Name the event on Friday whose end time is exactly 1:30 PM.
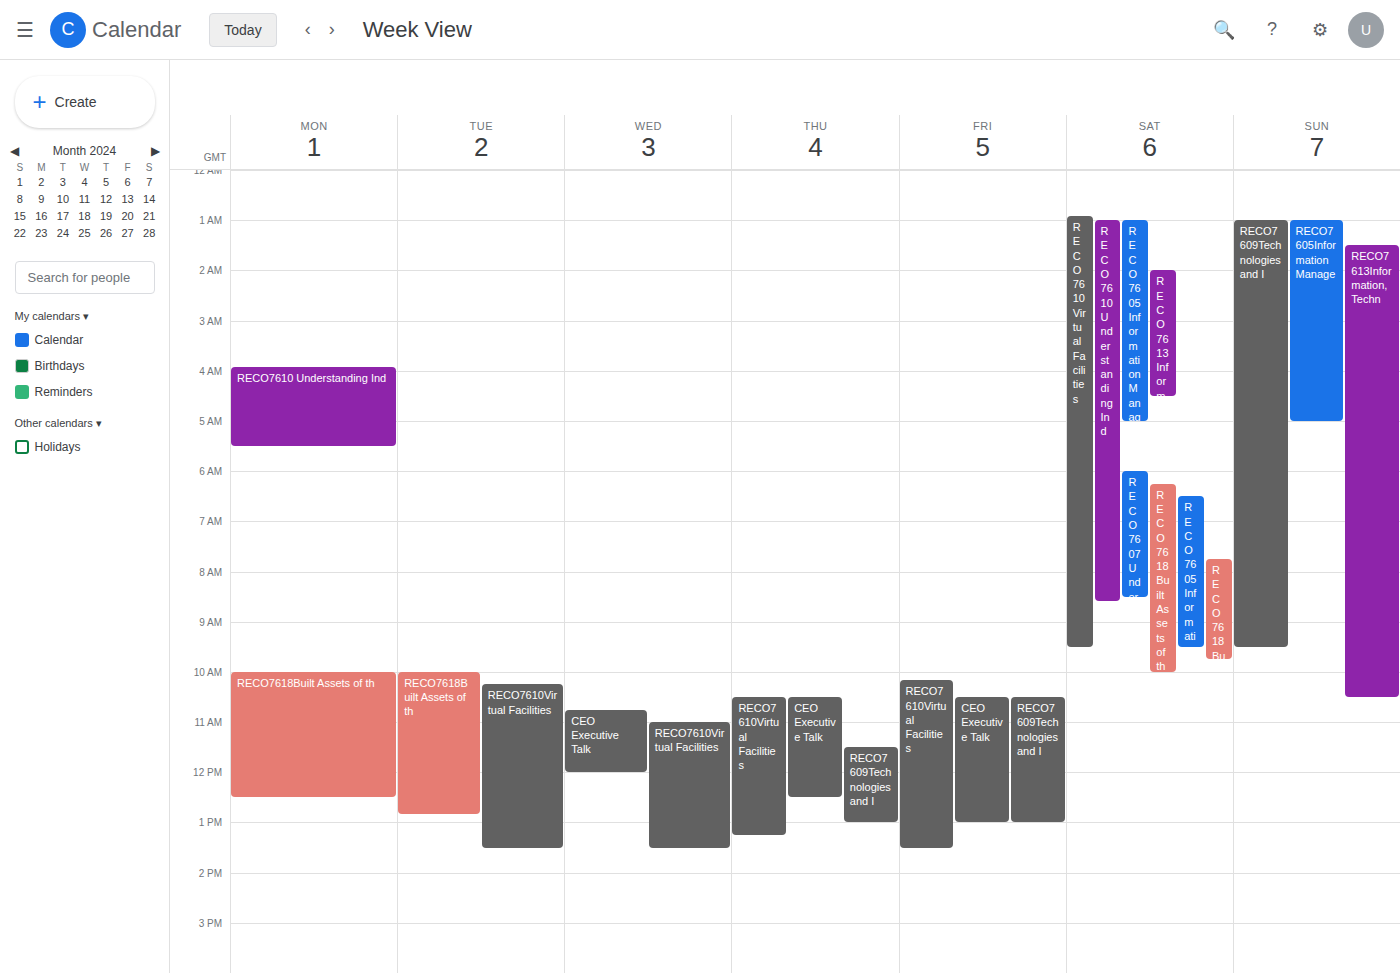
"RECO7610Virtual Facilities"